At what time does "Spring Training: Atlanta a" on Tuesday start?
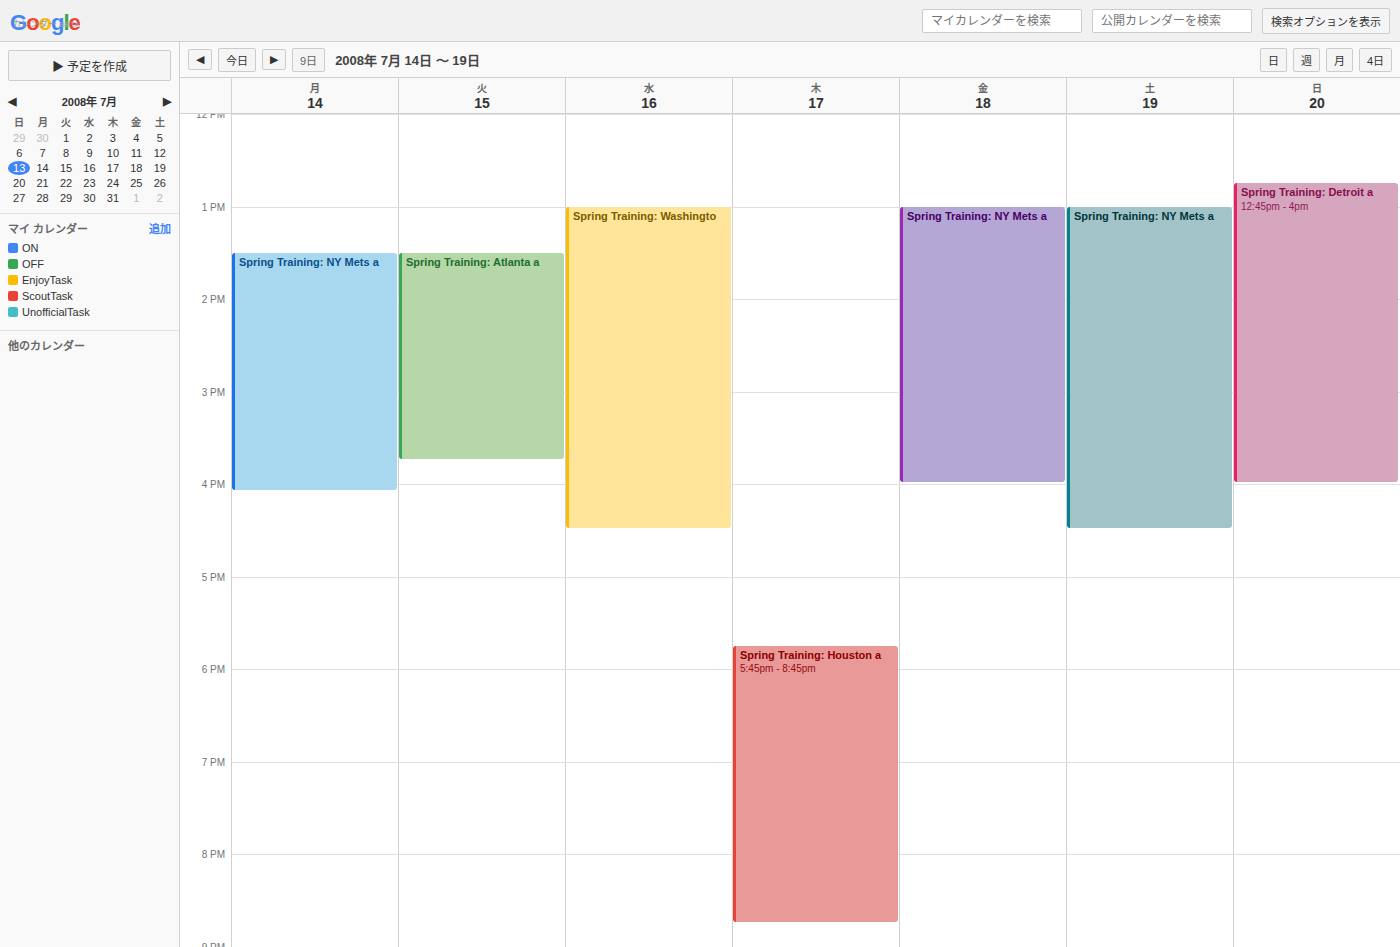
1:30 PM